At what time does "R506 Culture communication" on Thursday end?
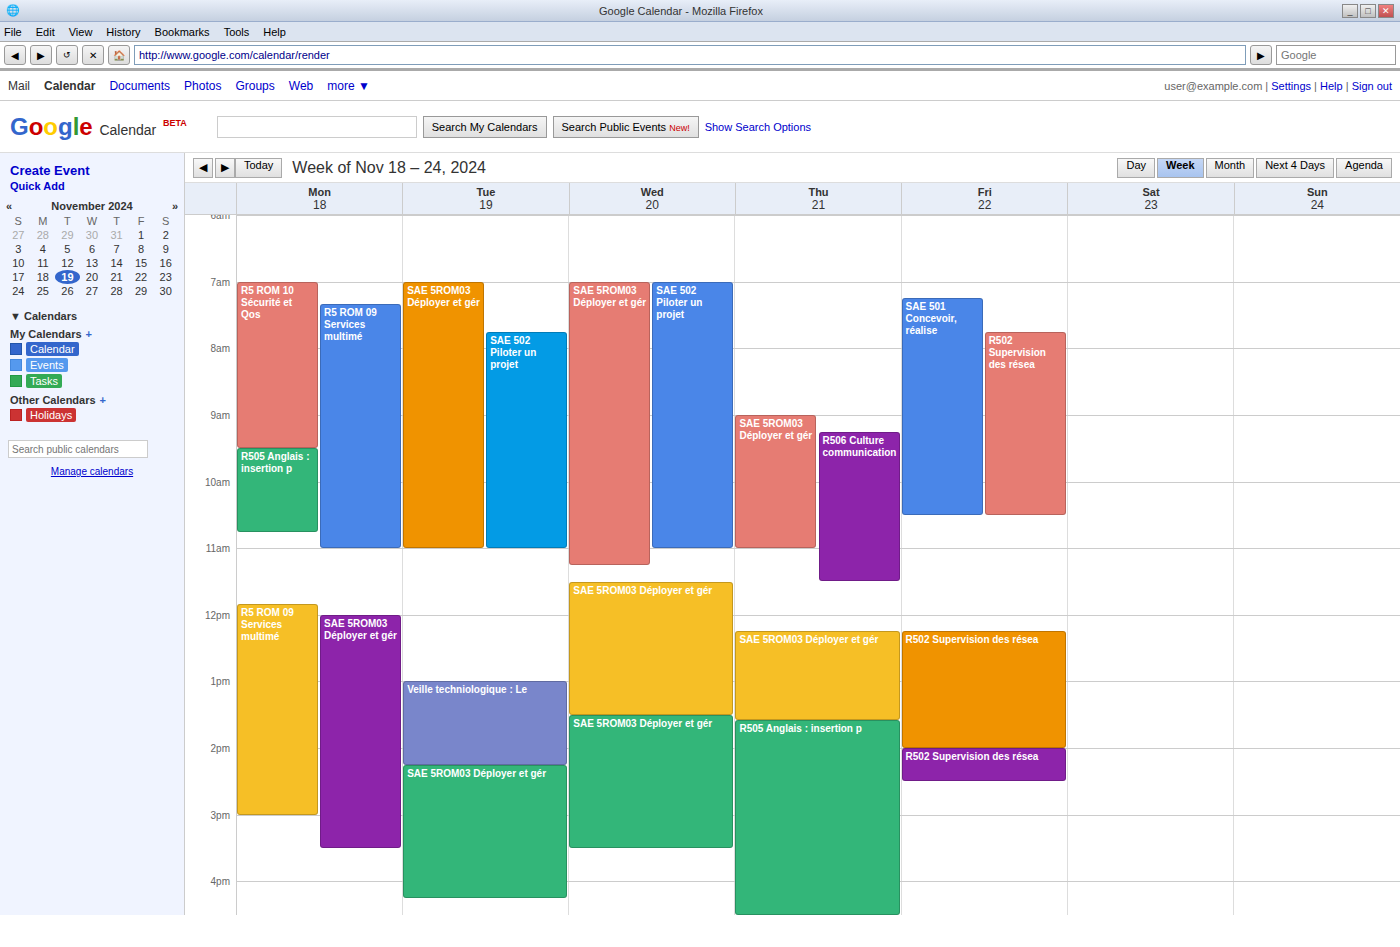
11:30 AM